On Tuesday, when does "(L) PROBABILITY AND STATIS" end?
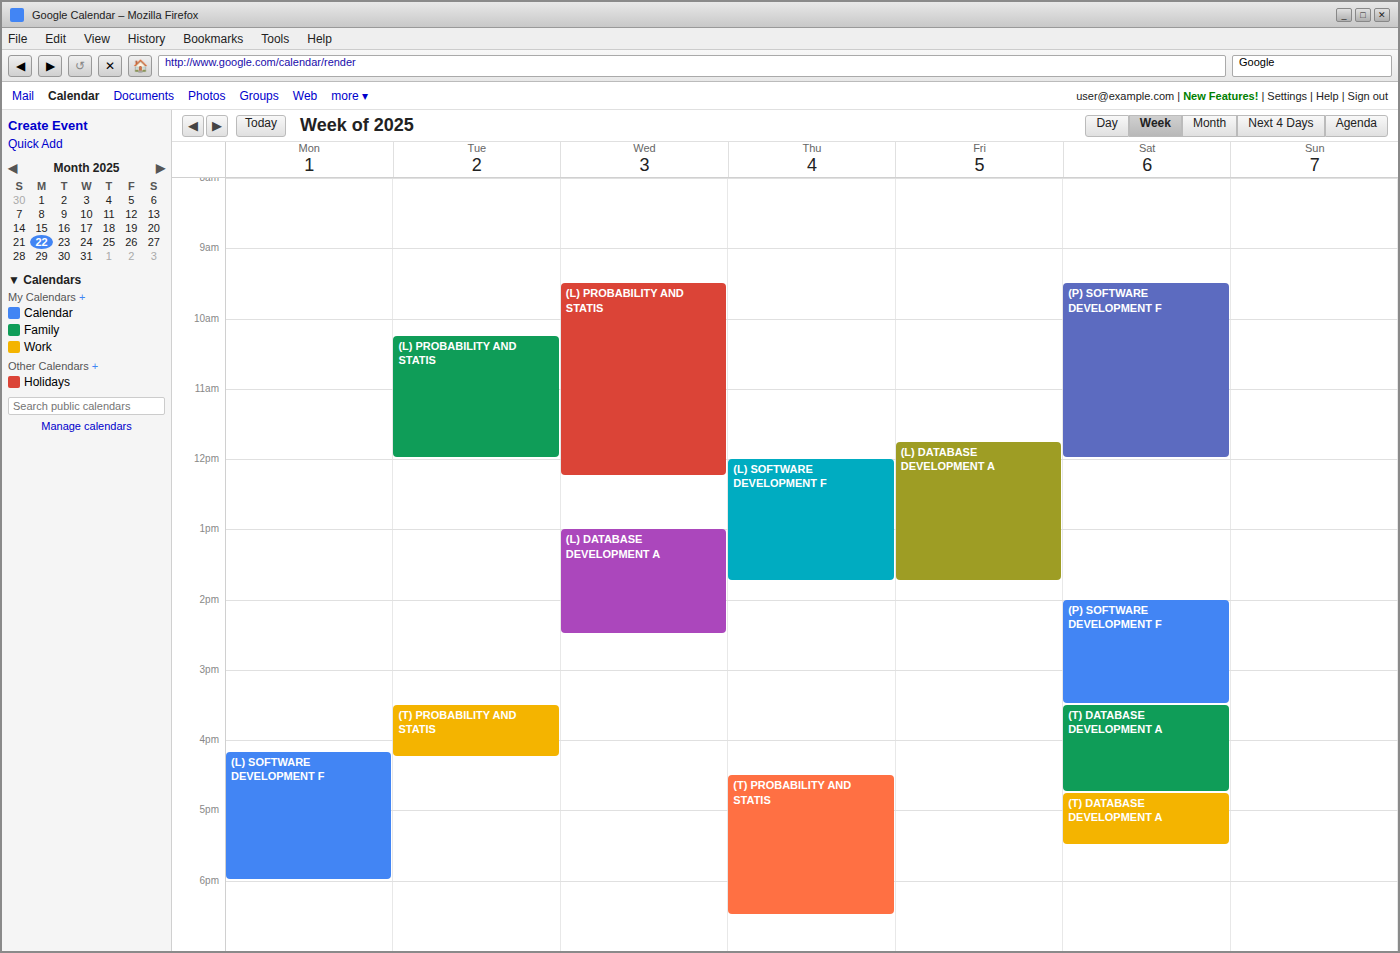
12:00 PM